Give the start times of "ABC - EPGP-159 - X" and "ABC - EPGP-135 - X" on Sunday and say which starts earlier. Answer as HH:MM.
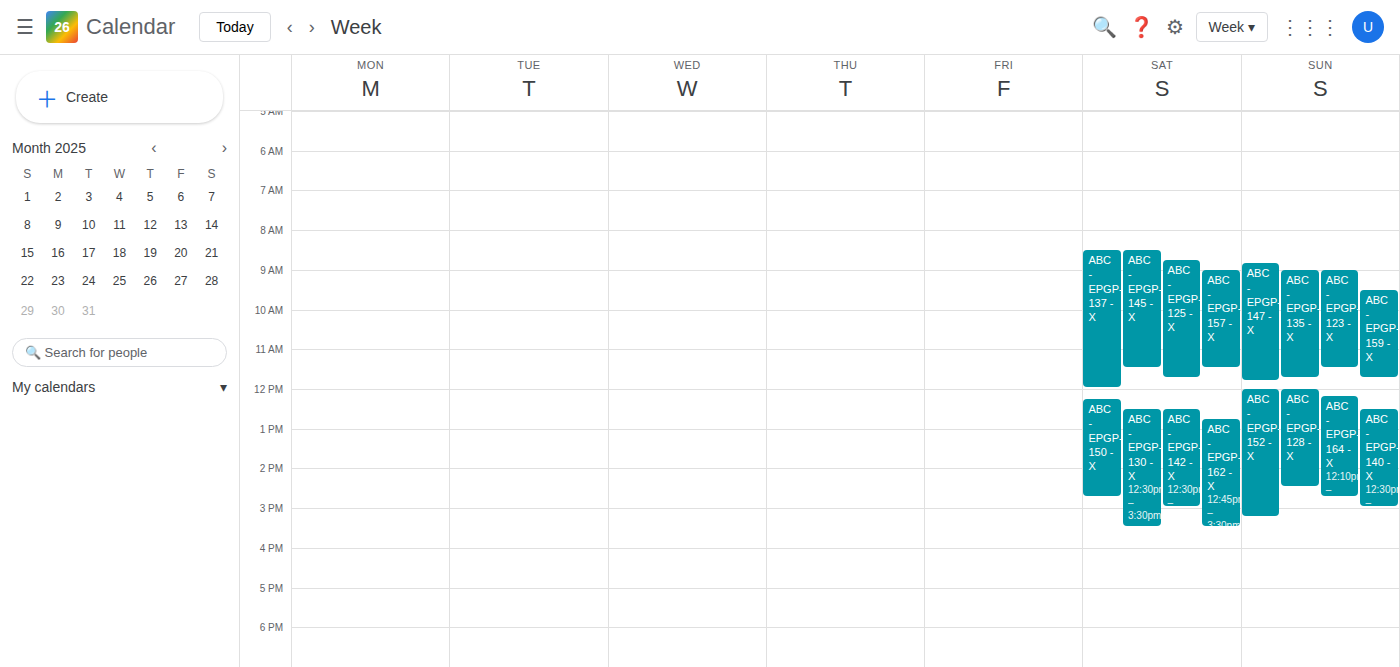
"ABC - EPGP-135 - X" 09:00; "ABC - EPGP-159 - X" 09:30.